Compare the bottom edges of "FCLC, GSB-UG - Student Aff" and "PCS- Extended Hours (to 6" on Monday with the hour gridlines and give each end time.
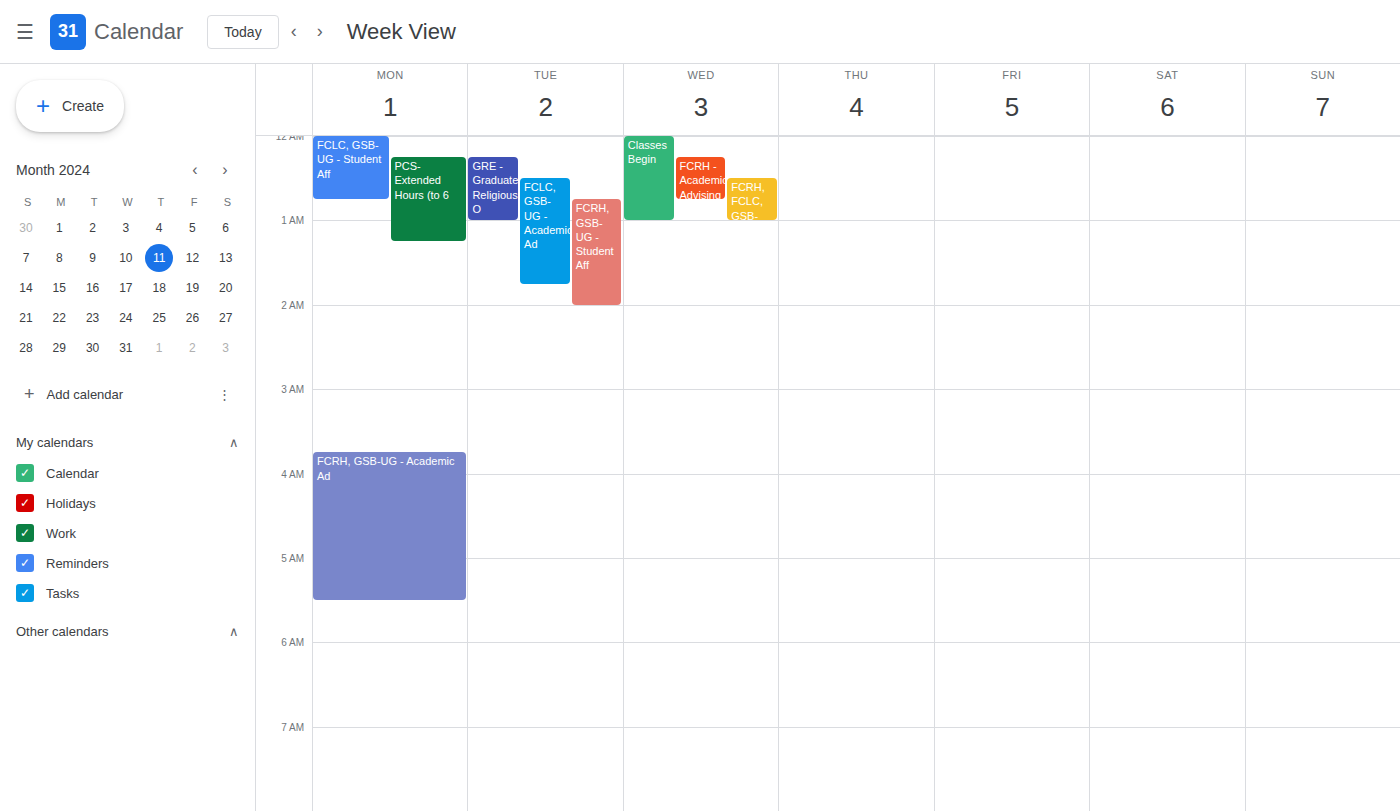
"FCLC, GSB-UG - Student Aff": 12:45 AM, neither: three quarters of the way from the 12 AM line to the 1 AM line. "PCS- Extended Hours (to 6": 1:15 AM, neither: a quarter of the way from the 1 AM line to the 2 AM line.